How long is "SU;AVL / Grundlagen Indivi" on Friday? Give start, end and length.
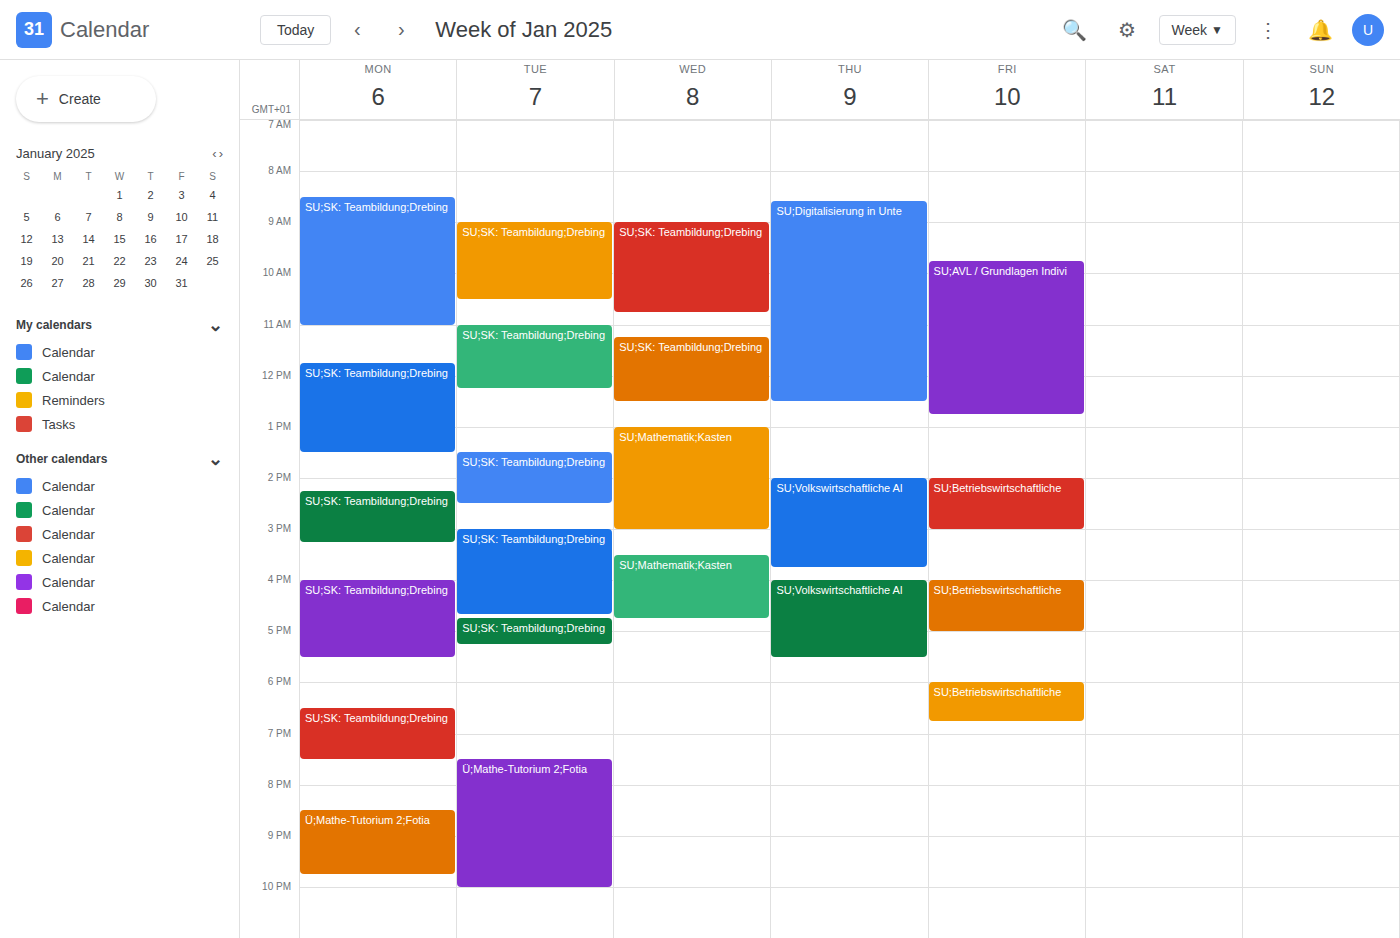
9:45 AM to 12:45 PM, 3 hours